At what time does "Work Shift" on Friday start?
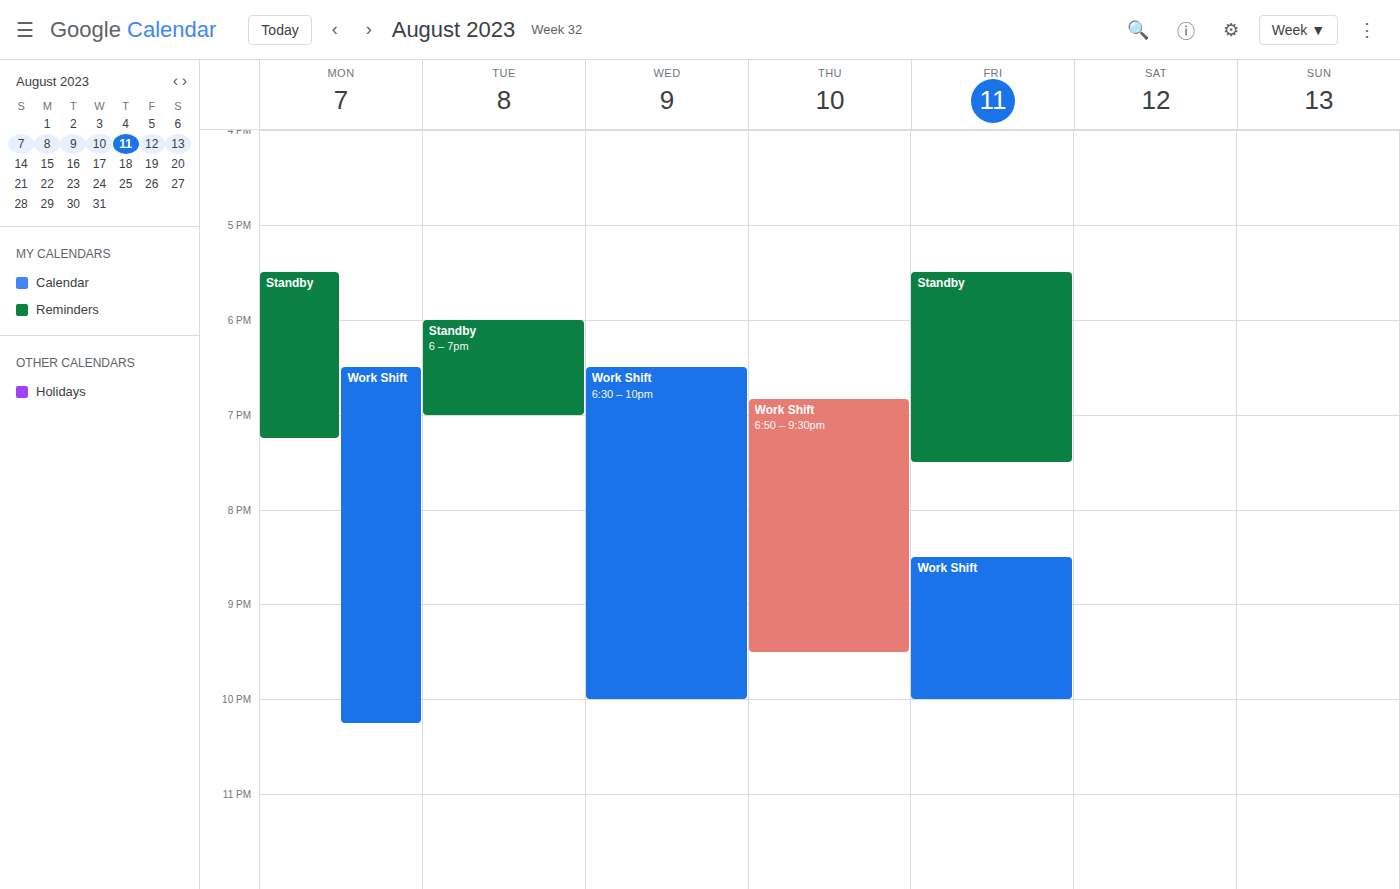
8:30 PM